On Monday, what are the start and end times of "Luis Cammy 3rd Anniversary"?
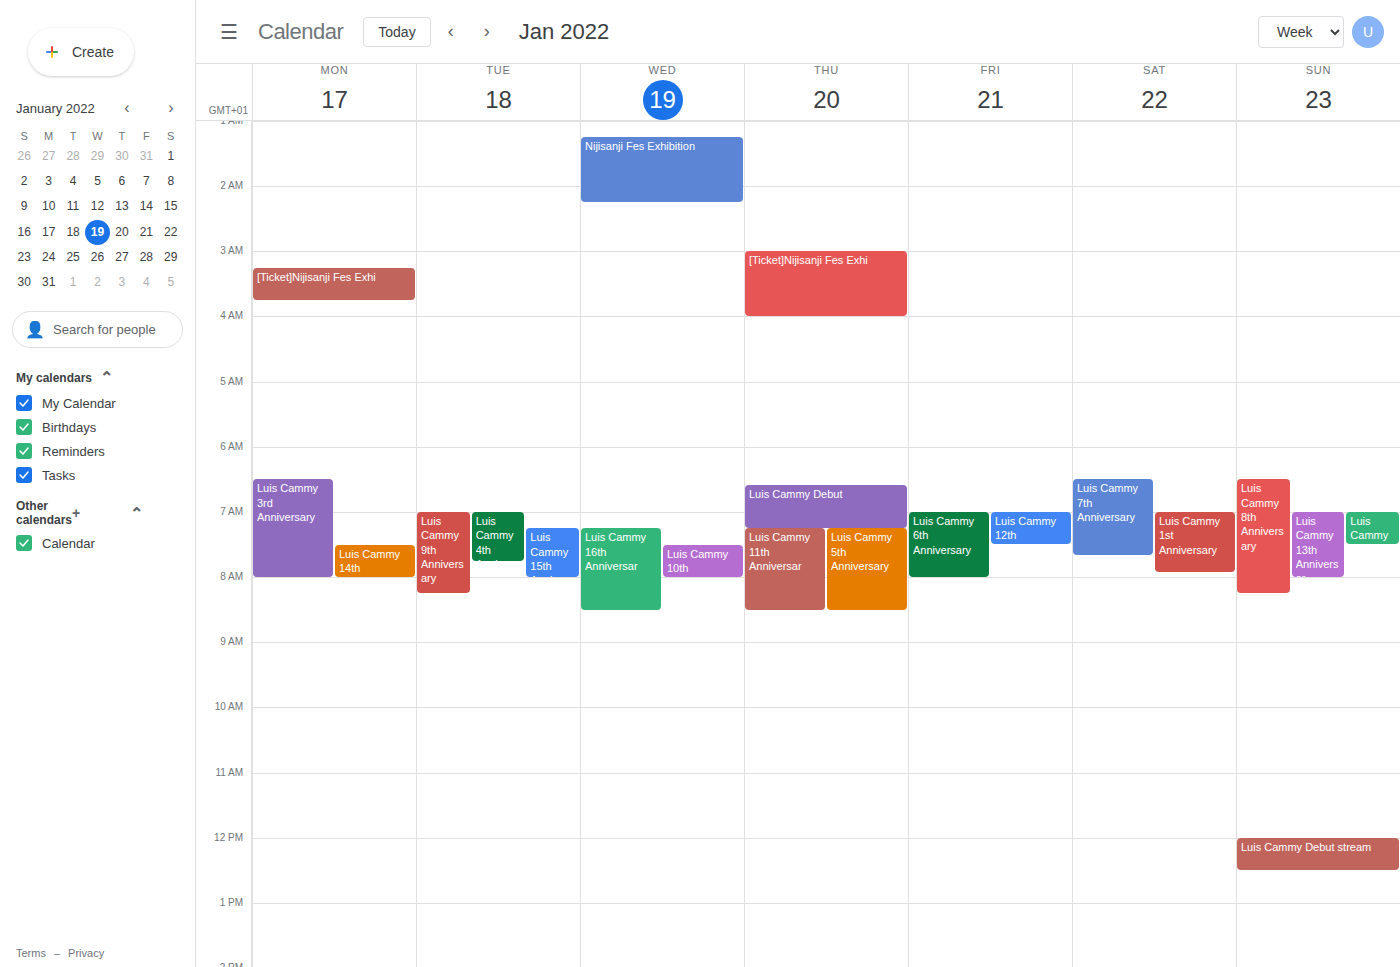
6:30 AM to 8:00 AM